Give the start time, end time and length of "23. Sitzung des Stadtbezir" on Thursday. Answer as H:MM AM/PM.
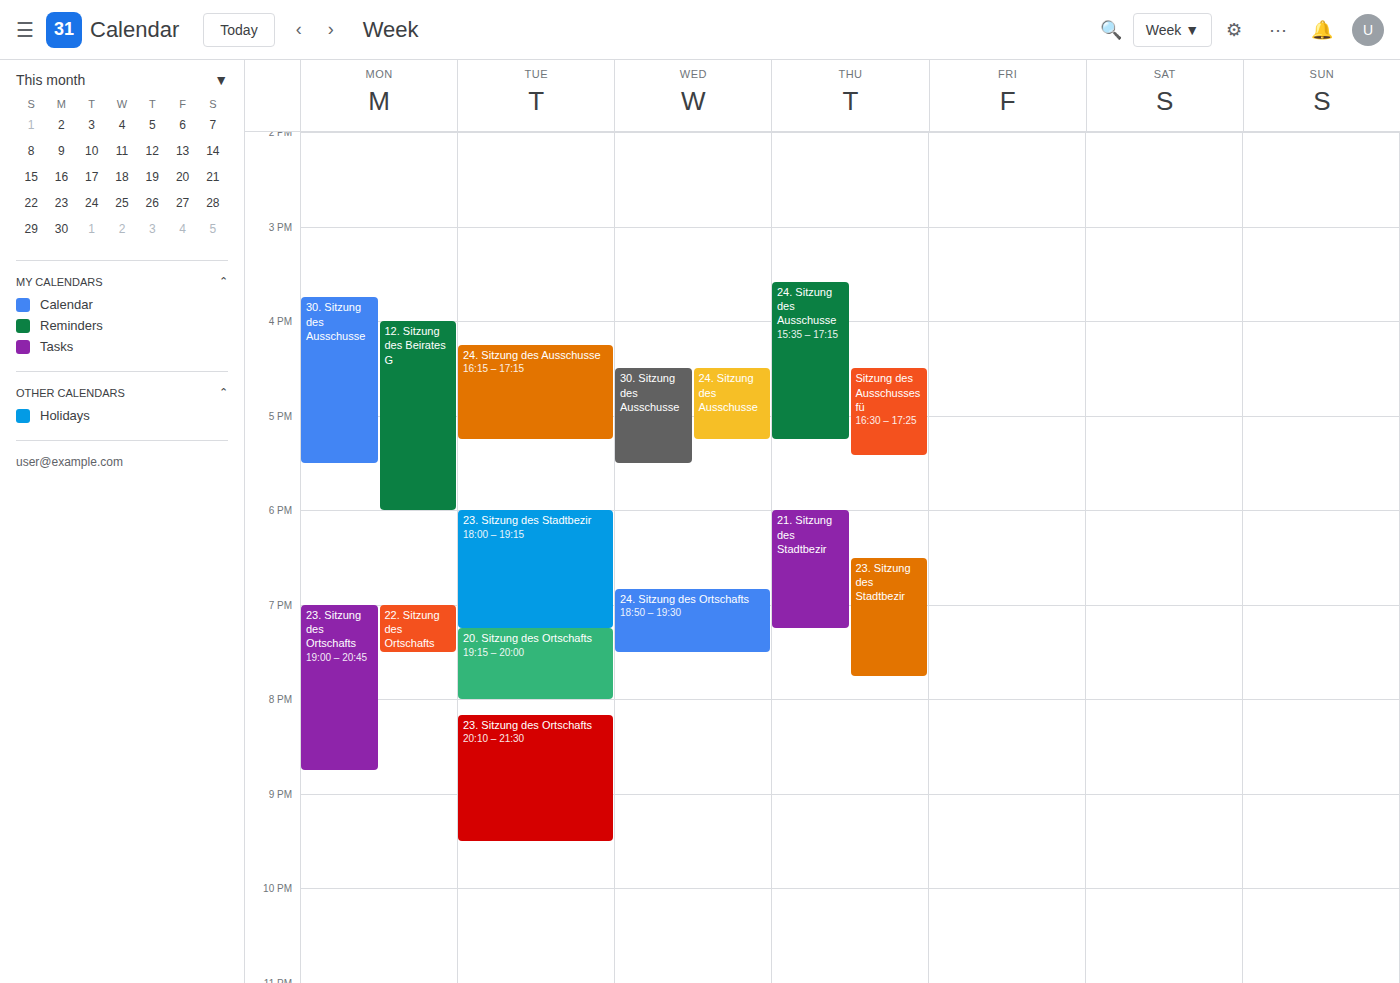
6:30 PM to 7:45 PM, 1 hour 15 minutes